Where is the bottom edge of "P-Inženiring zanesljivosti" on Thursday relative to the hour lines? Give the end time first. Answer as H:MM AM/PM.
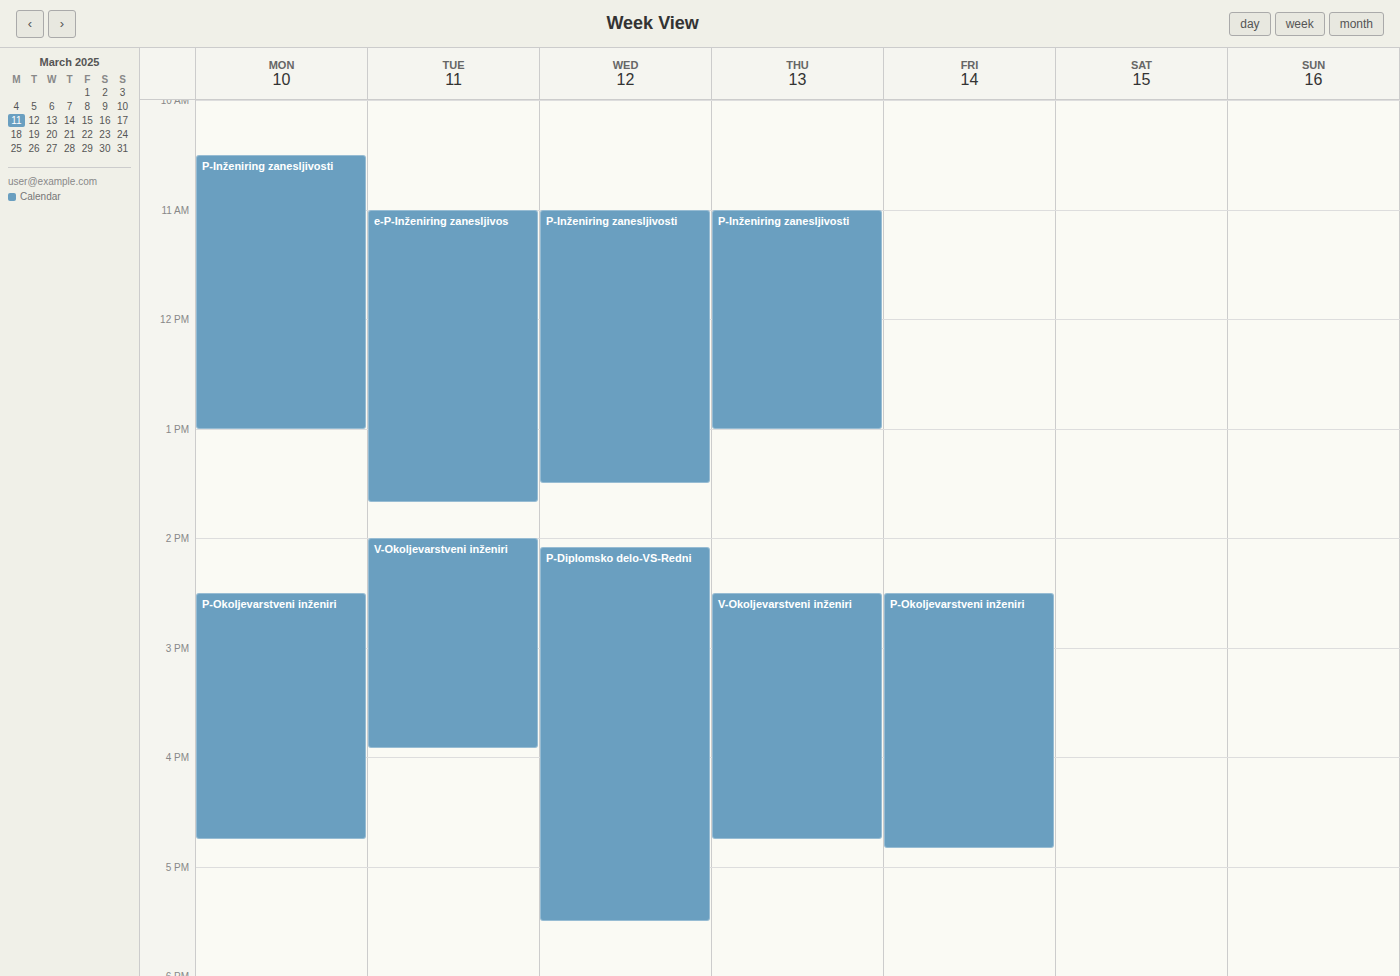
1:00 PM -- exactly on the 1 PM line.